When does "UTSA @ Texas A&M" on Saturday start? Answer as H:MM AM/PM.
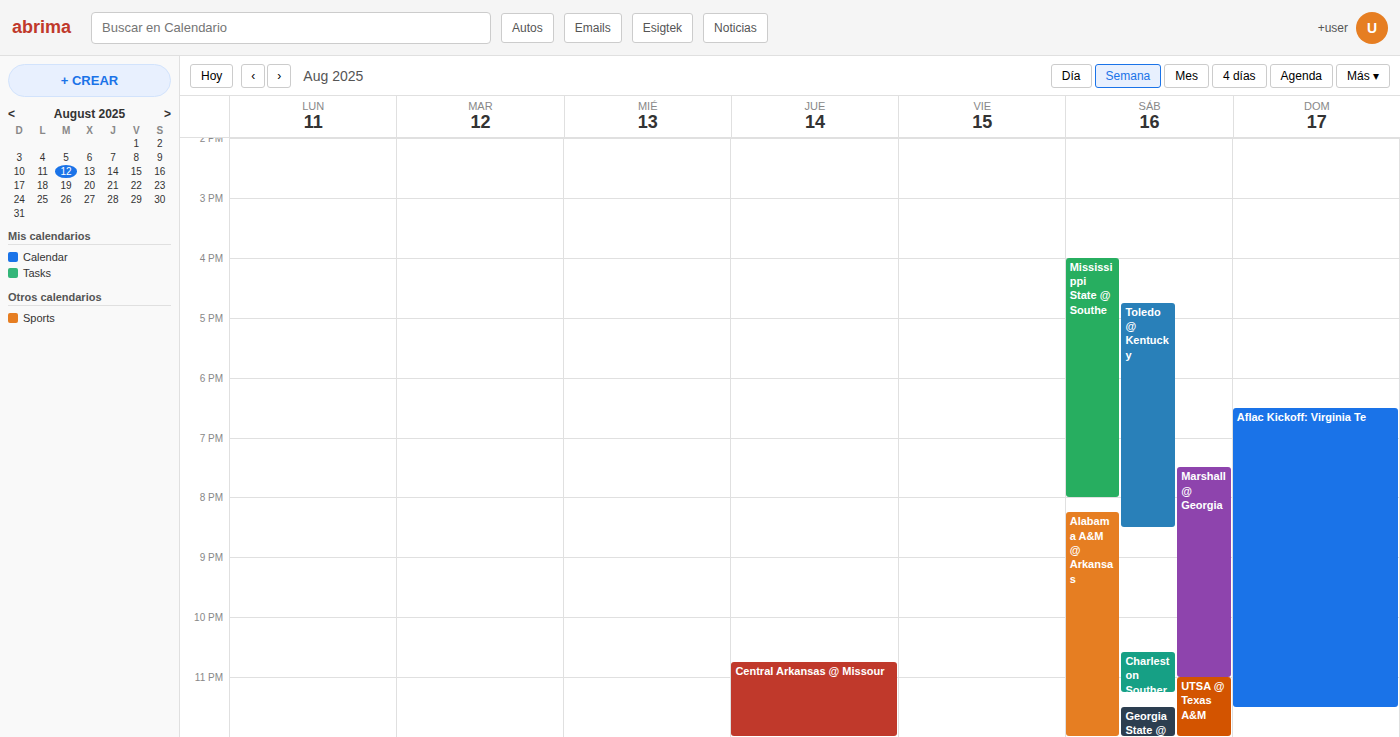
11:00 PM